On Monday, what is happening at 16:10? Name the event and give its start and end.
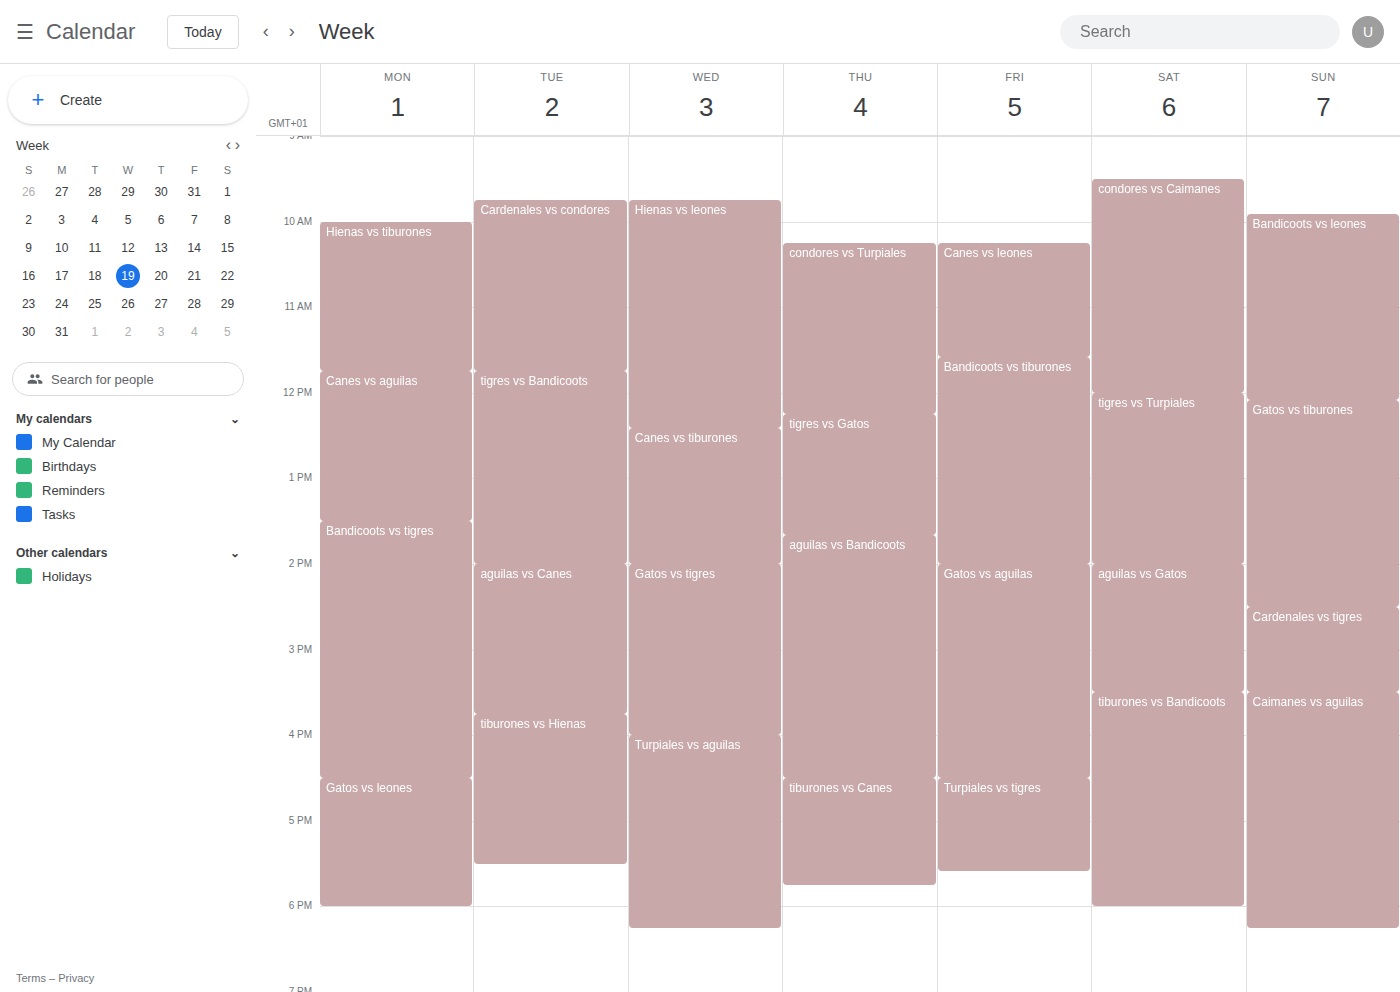
"Bandicoots vs tigres", 13:30 to 16:30